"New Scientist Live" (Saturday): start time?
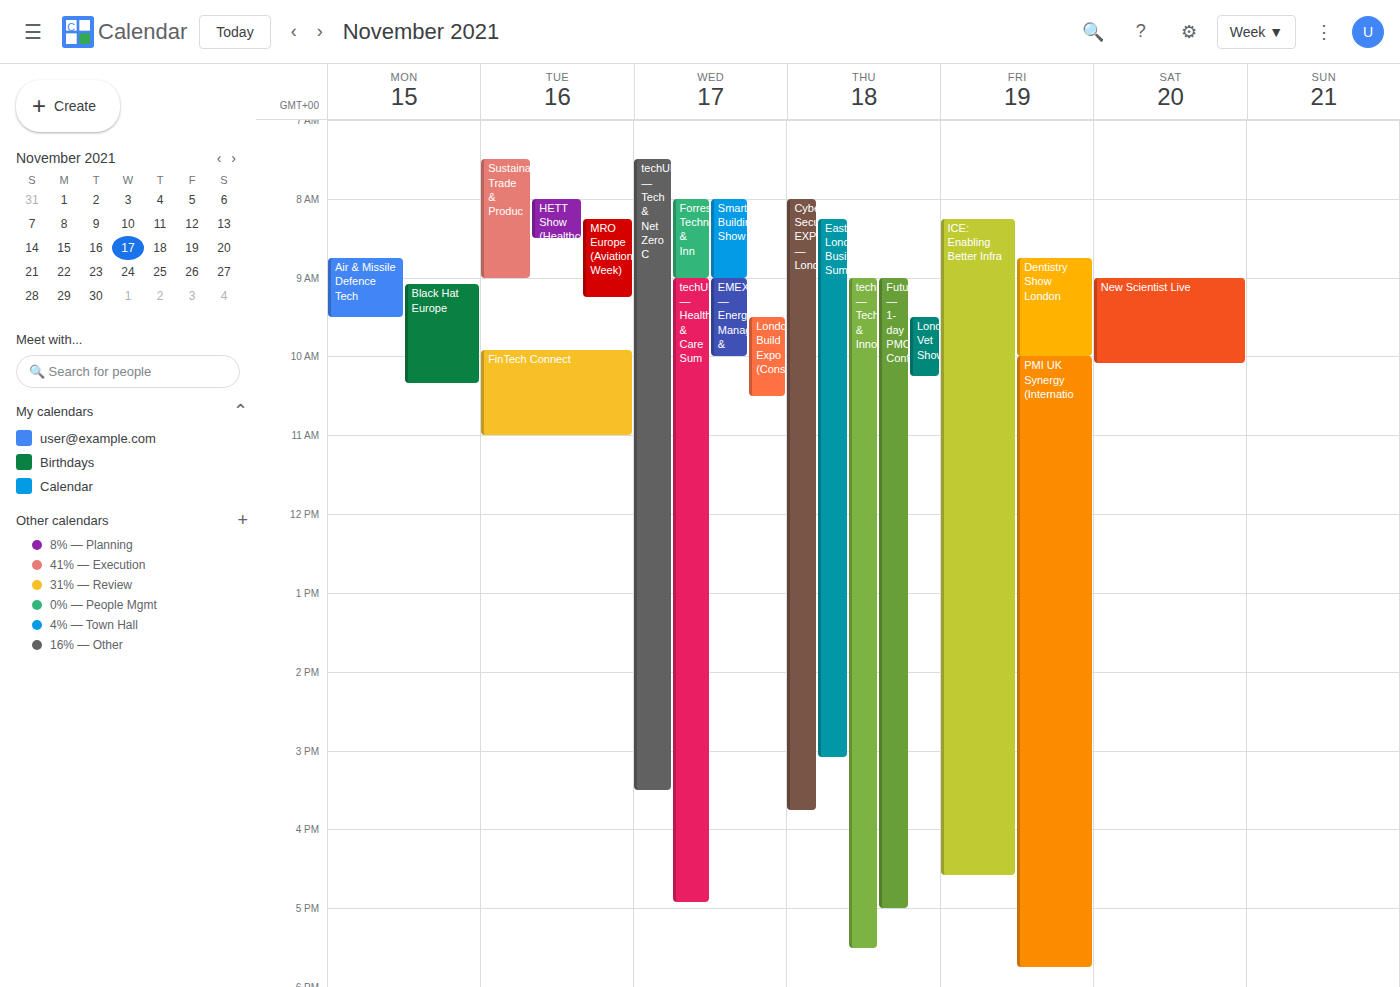
9:00 AM